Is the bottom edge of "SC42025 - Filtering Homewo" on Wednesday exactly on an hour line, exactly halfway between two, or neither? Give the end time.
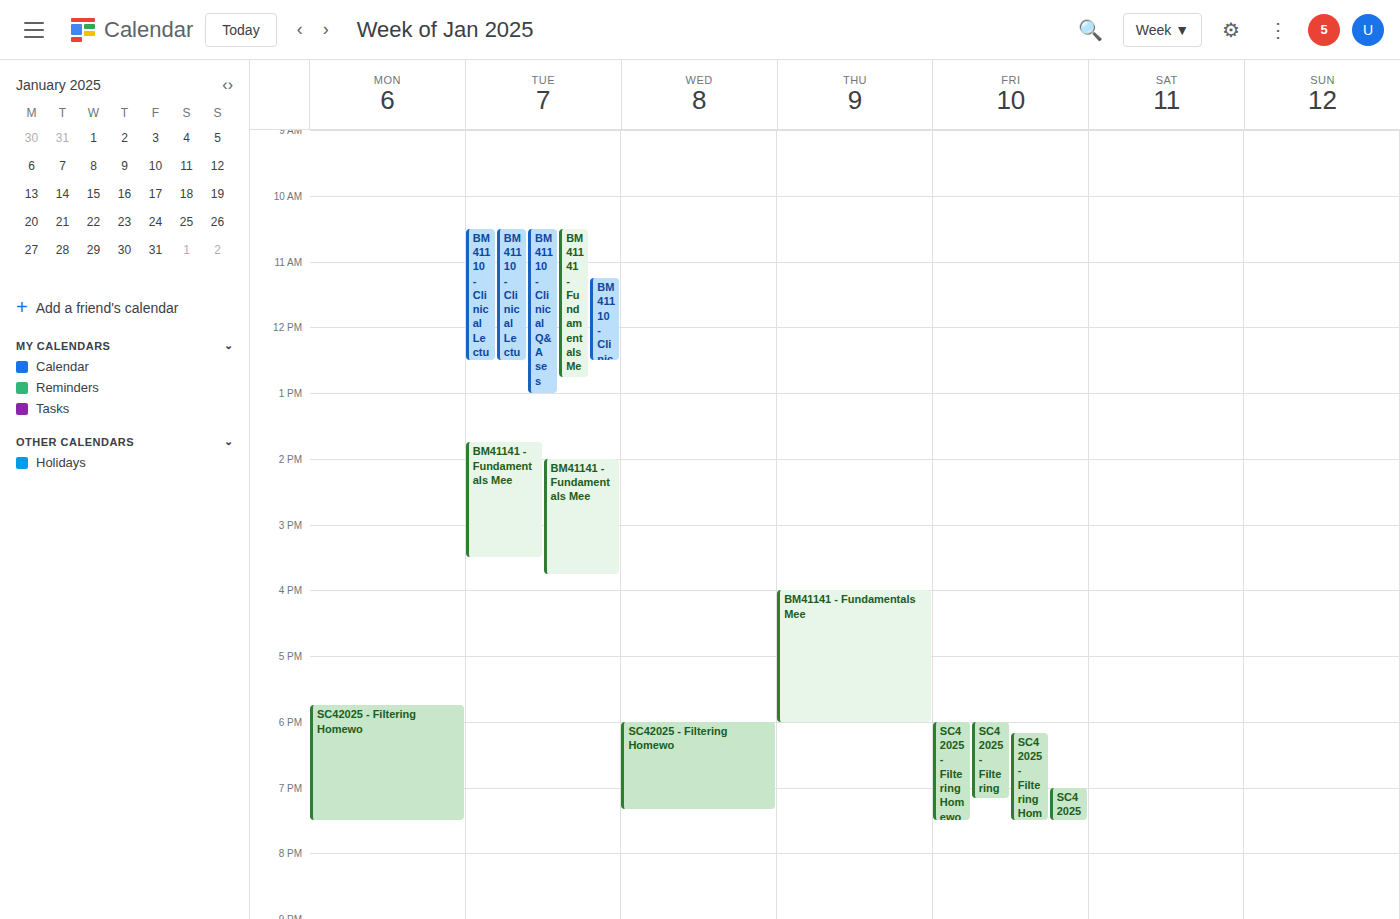
19:20 -- neither: 20 minutes below the 19:00 line and 40 minutes above the 20:00 line.